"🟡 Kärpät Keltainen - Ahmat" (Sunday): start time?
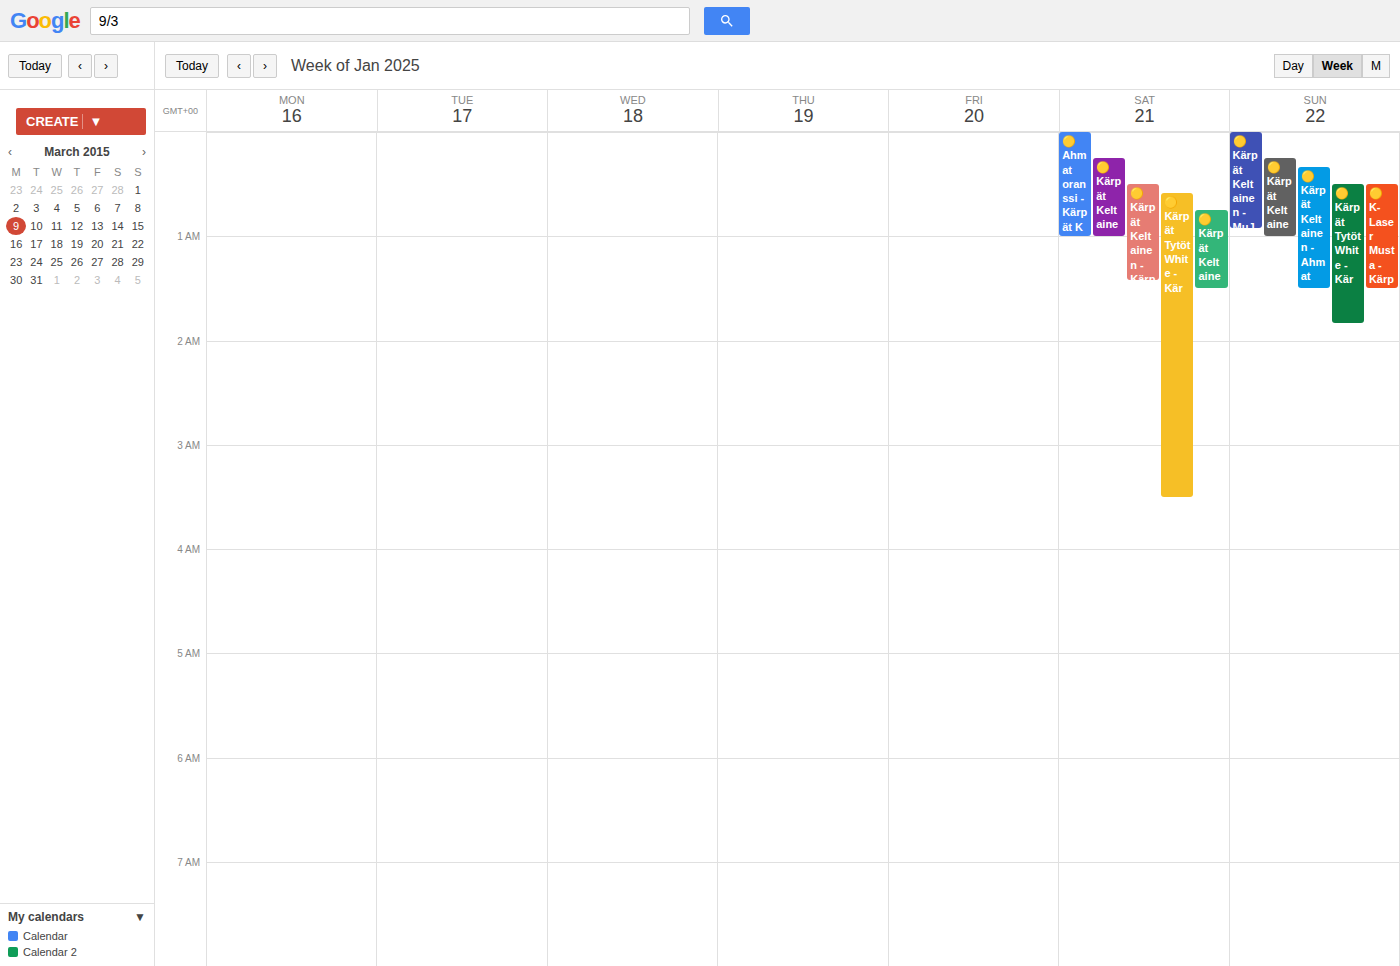
12:20 AM